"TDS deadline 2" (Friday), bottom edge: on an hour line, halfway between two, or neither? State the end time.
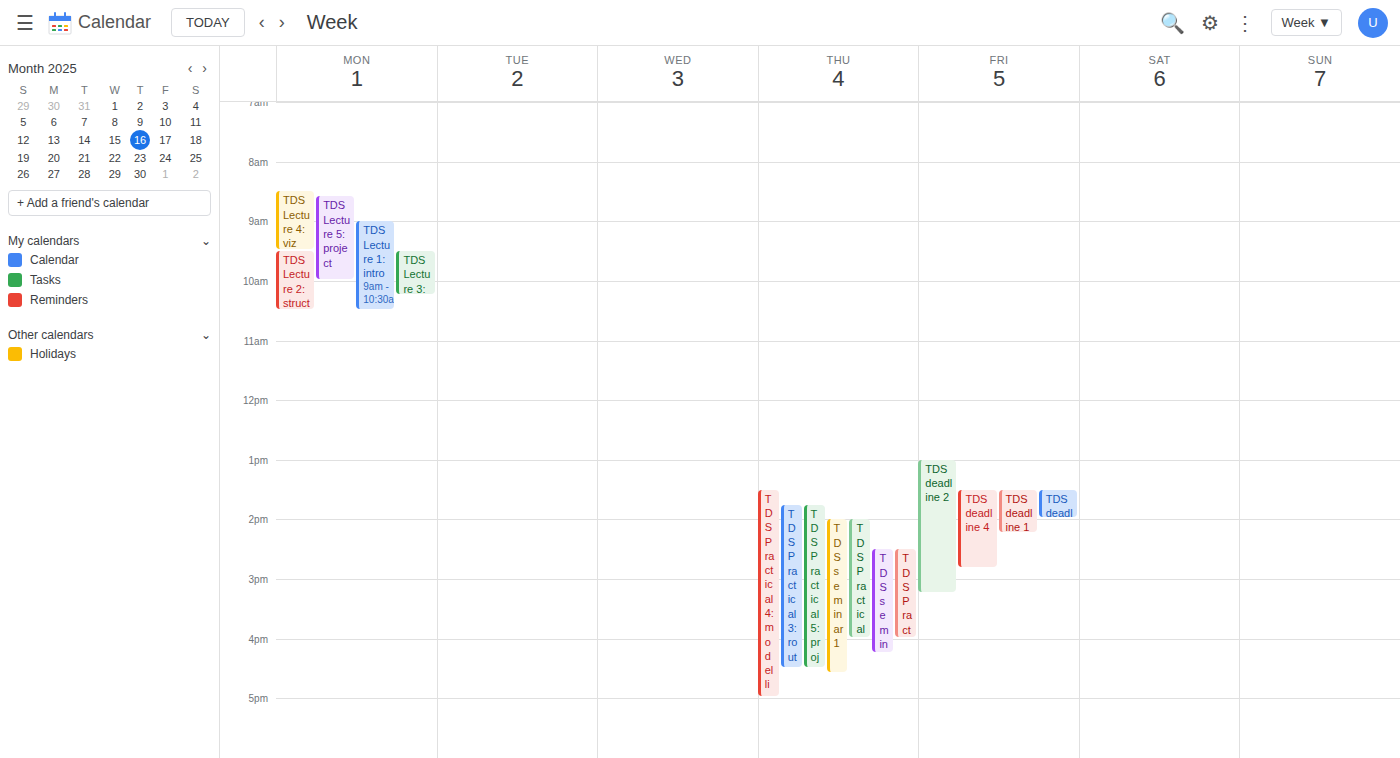
3:15 PM -- neither: a quarter of the way from the 3 PM line to the 4 PM line.